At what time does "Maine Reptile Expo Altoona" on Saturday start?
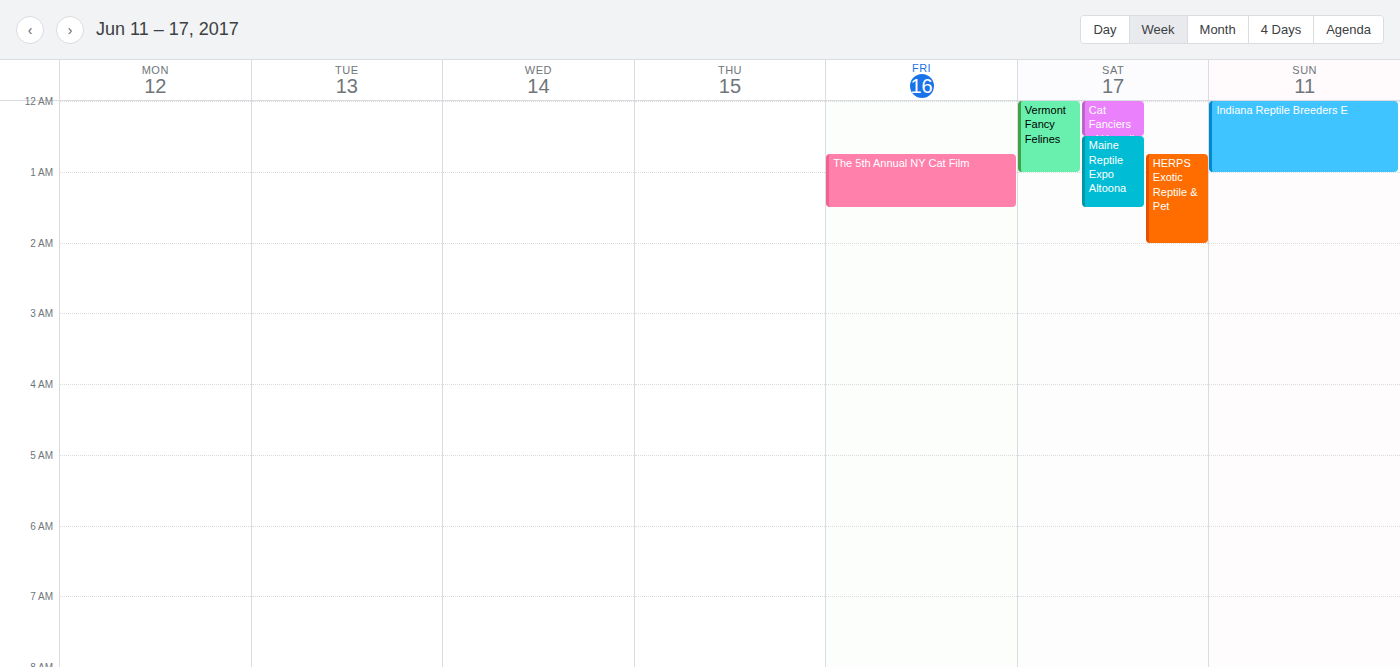
12:30 AM